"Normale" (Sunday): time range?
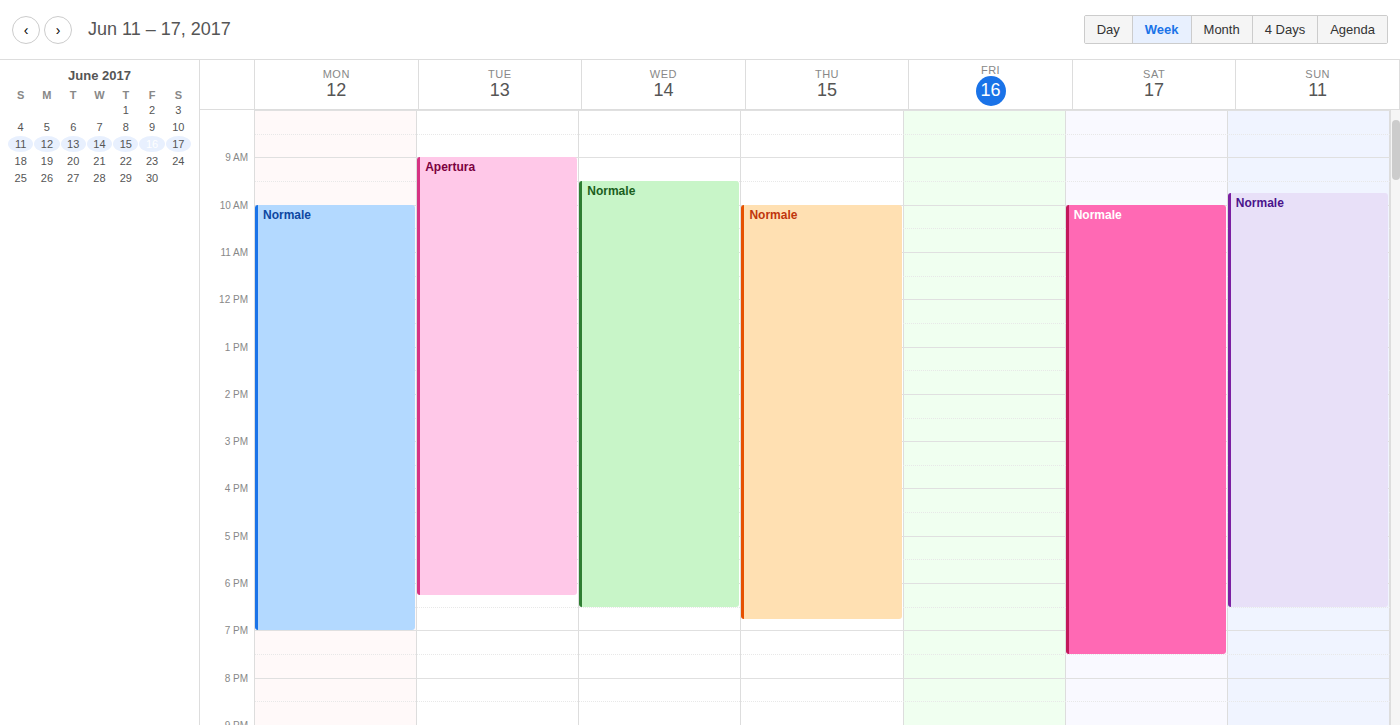
9:45 AM to 6:30 PM